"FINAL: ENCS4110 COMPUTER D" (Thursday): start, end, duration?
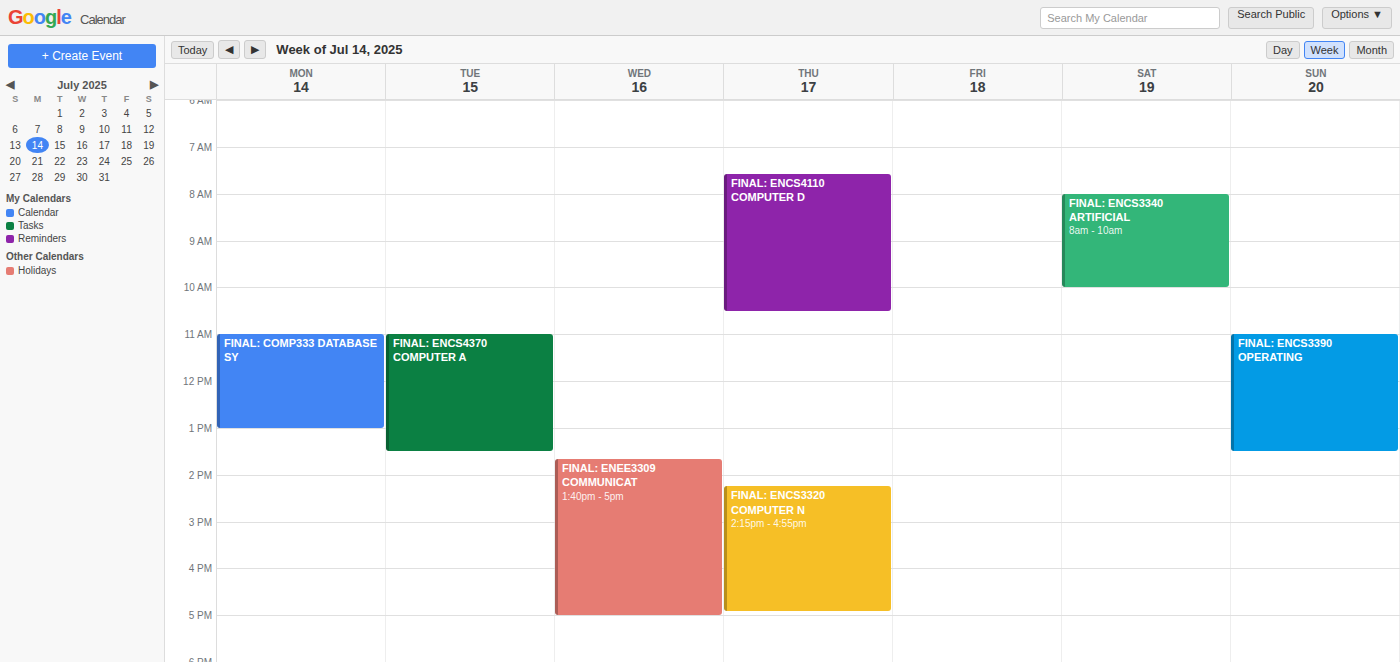
7:35 AM to 10:30 AM, 2 hours 55 minutes